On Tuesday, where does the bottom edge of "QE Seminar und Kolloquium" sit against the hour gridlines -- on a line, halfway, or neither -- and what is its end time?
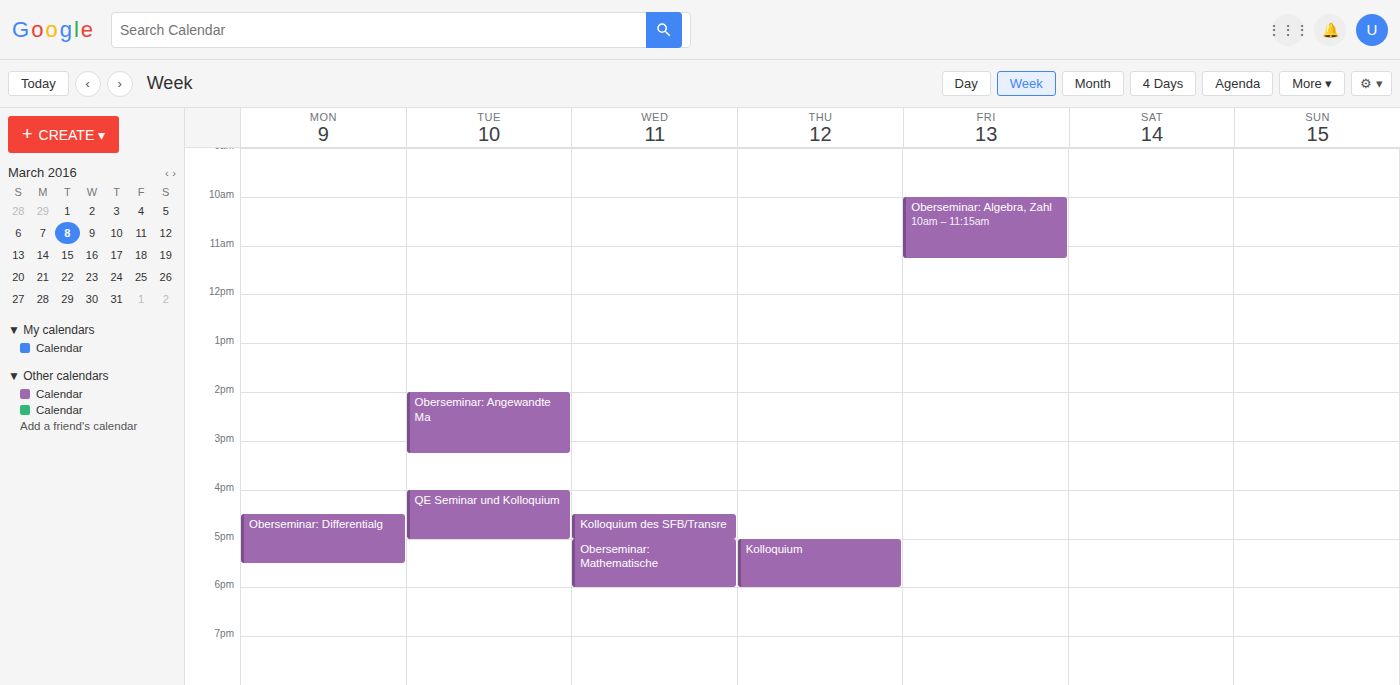
5:00 PM -- exactly on the 5 PM line.